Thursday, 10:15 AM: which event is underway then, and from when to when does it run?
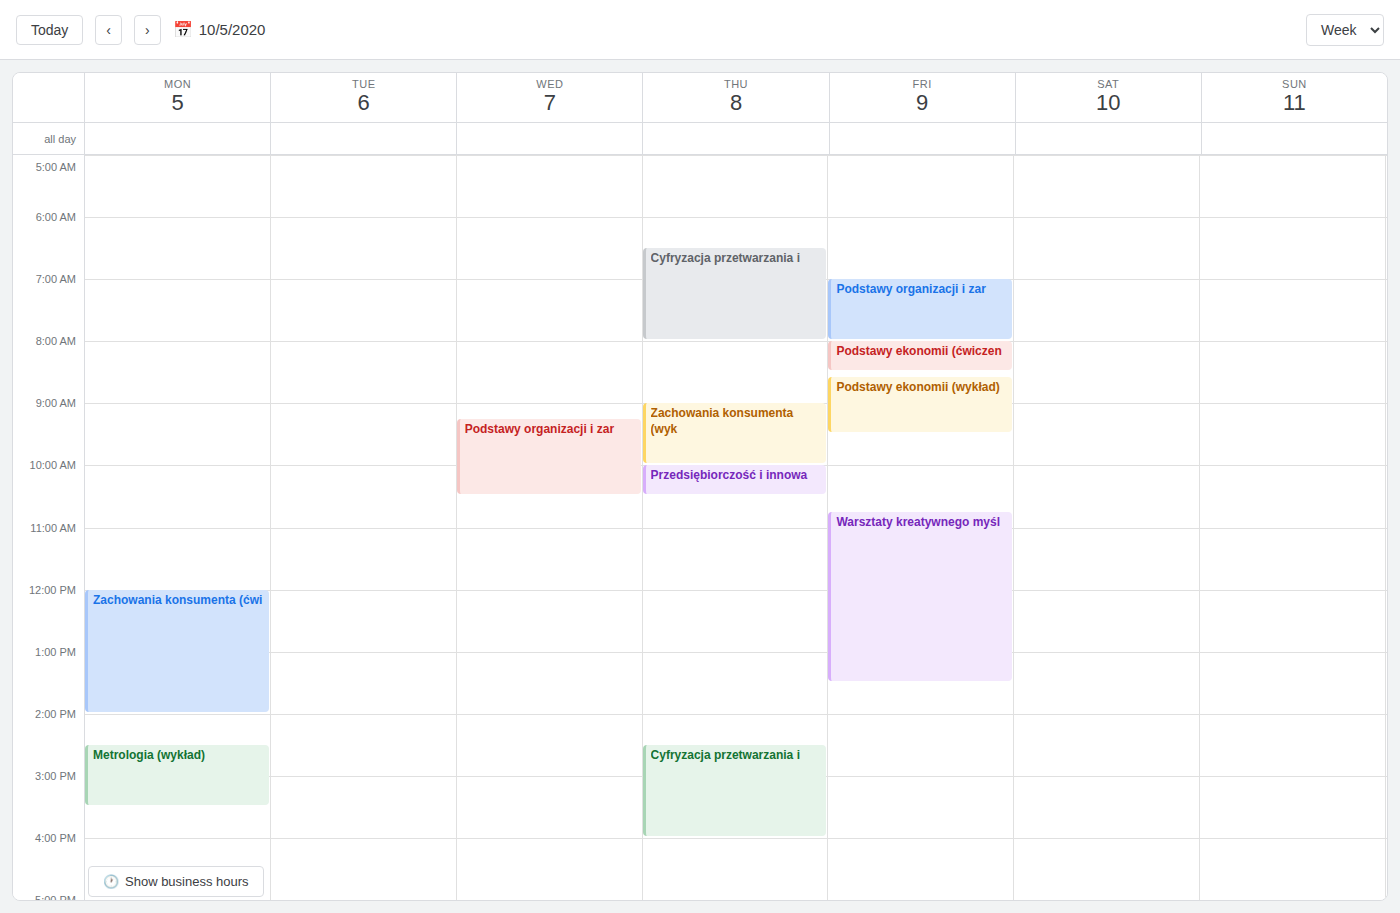
"Przedsiębiorczość i innowa", 10:00 AM to 10:30 AM